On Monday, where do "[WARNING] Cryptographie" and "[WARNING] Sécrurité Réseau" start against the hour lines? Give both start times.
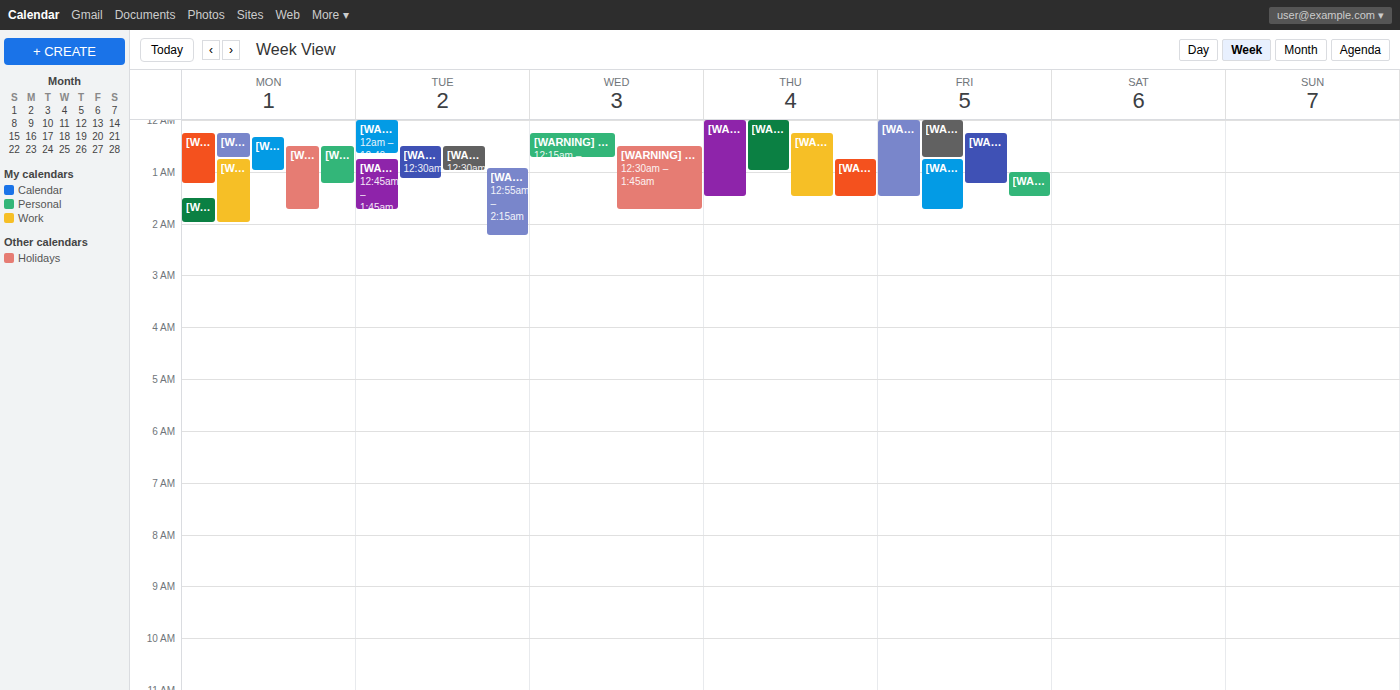
"[WARNING] Cryptographie": 12:30 AM, halfway between the 12 AM and 1 AM lines. "[WARNING] Sécrurité Réseau": 1:30 AM, halfway between the 1 AM and 2 AM lines.